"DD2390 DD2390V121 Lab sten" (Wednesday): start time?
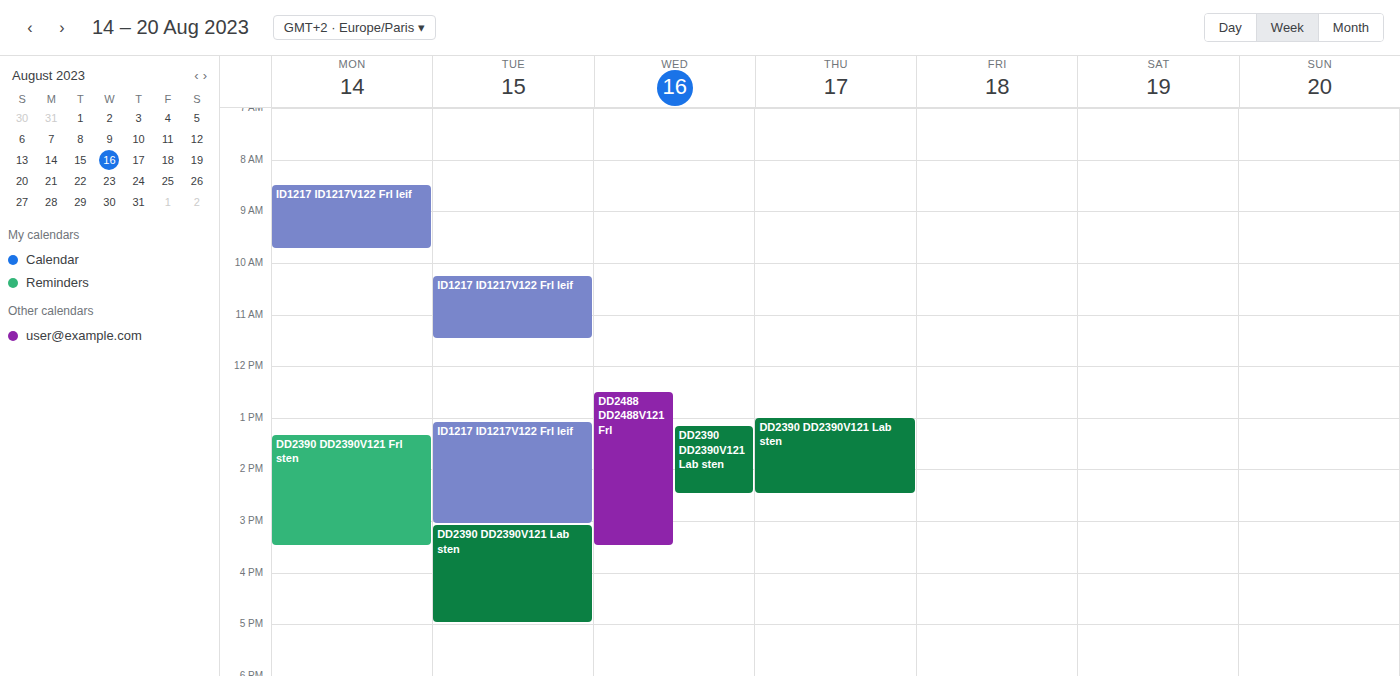
1:10 PM